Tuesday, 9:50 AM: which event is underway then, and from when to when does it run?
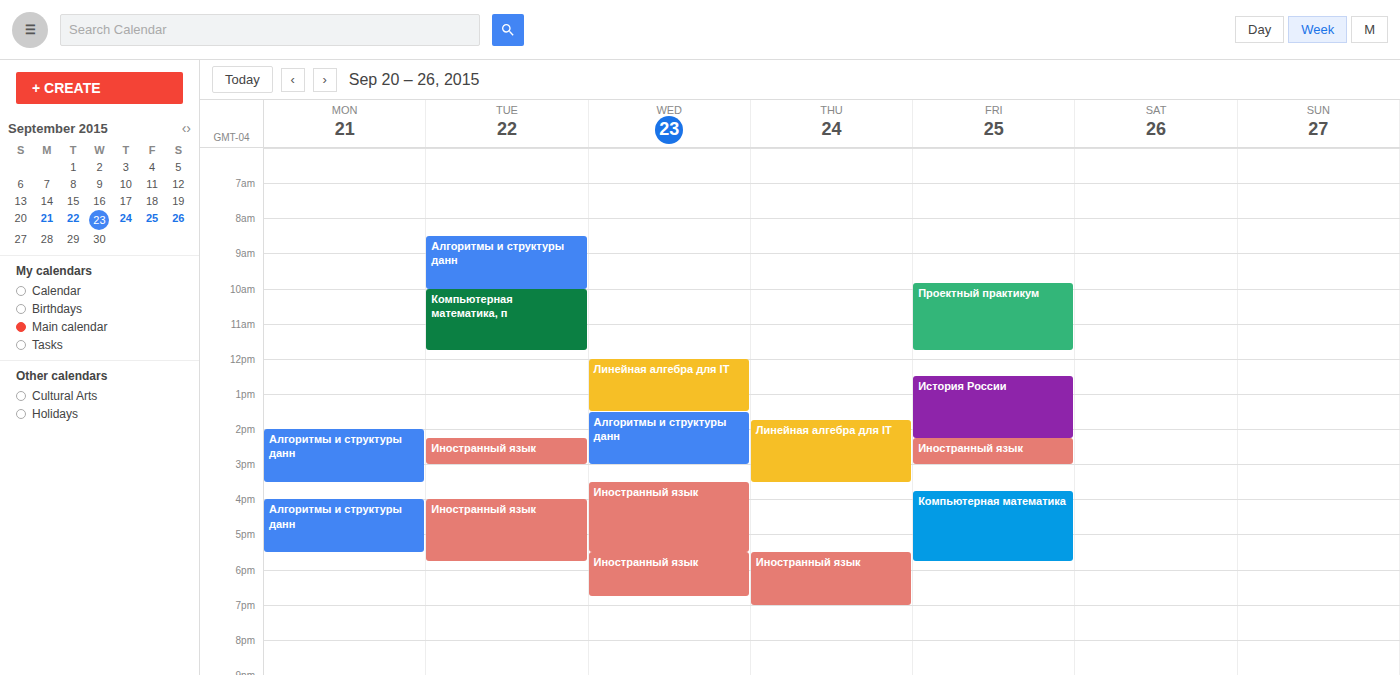
"Алгоритмы и структуры данн", 8:30 AM to 10:00 AM